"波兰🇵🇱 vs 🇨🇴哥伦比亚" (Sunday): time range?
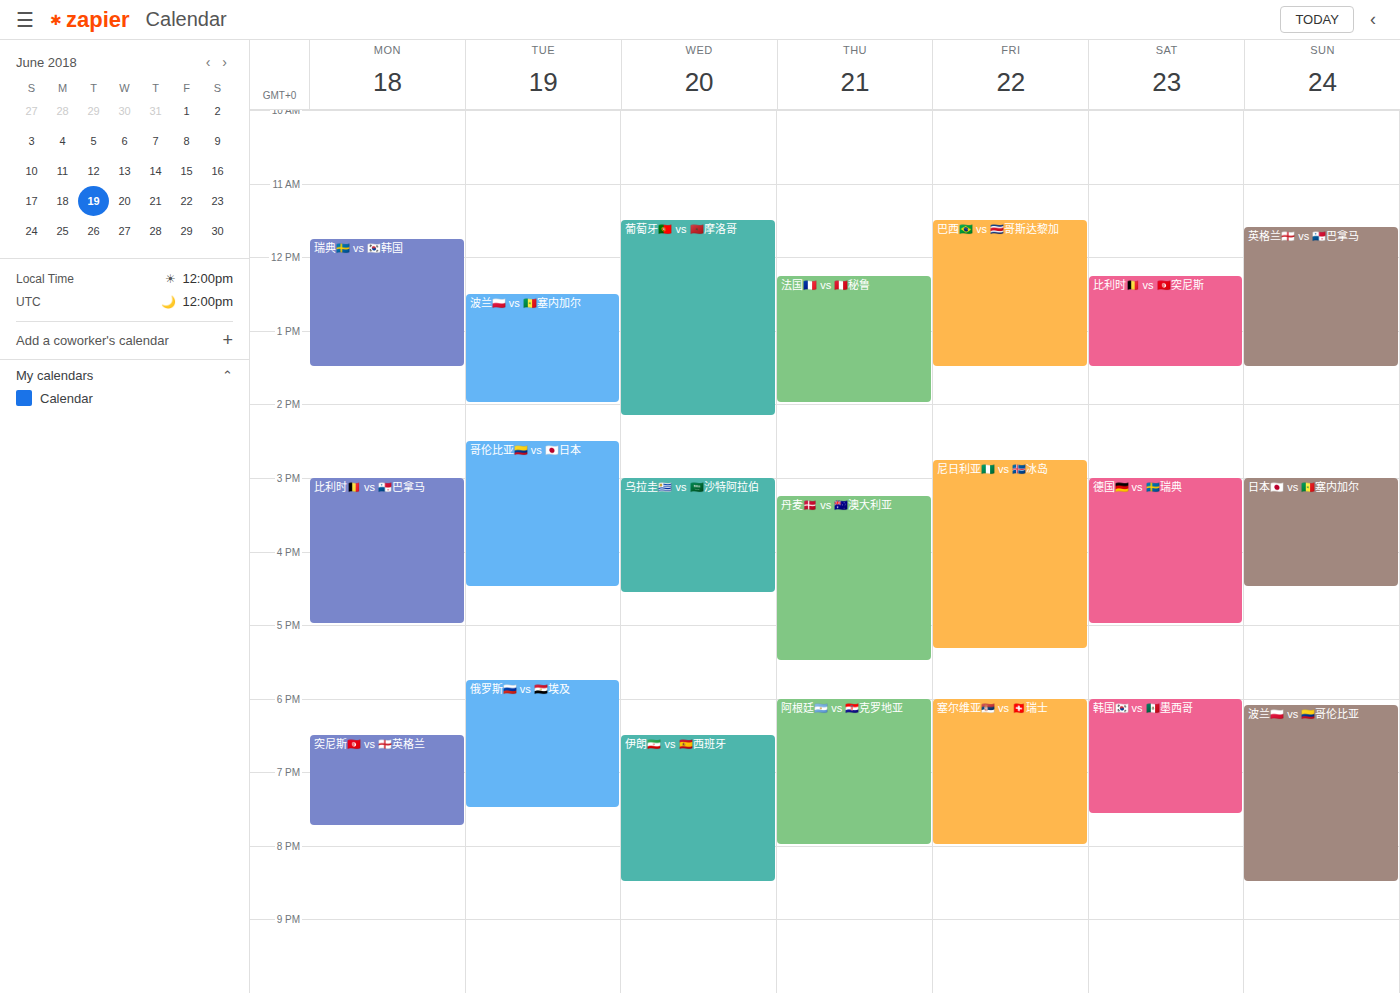
6:05 PM to 8:30 PM